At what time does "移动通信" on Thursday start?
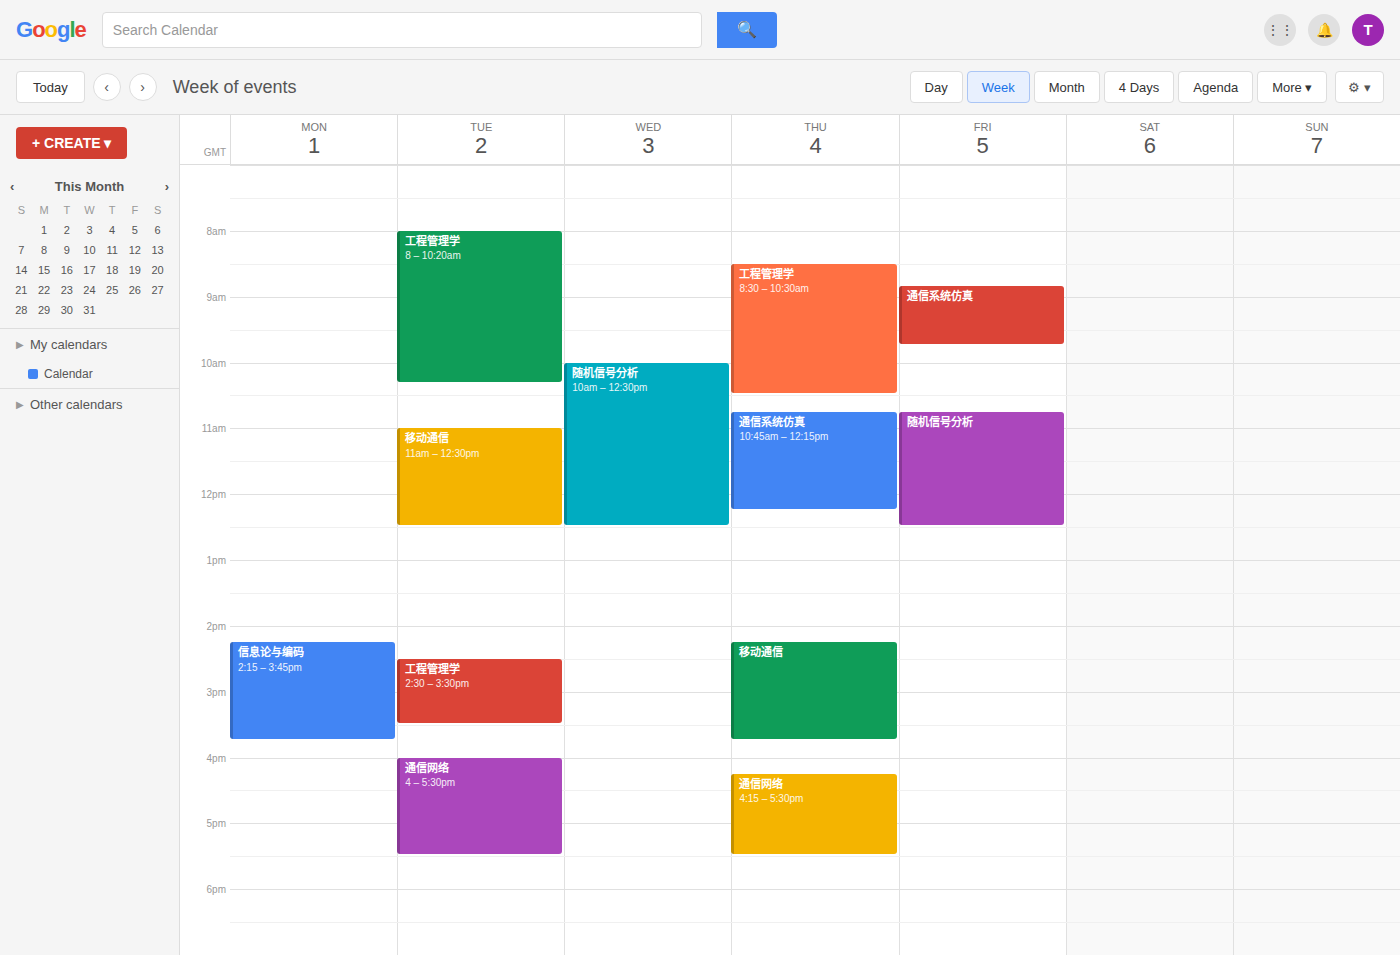
2:15 PM